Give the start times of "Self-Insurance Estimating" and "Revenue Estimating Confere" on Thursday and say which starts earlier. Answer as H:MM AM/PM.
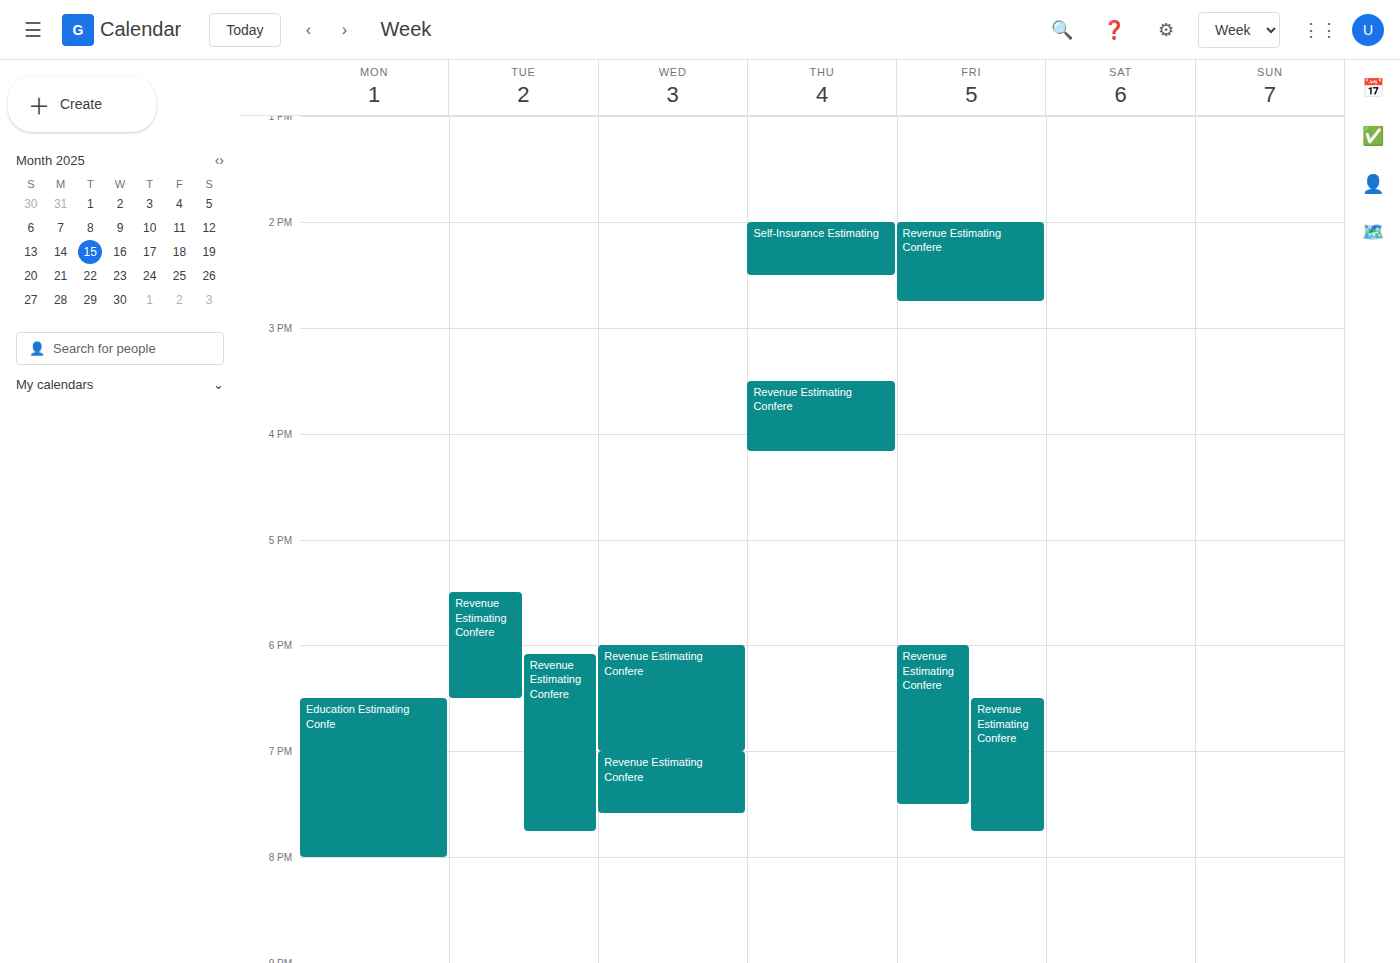
"Self-Insurance Estimating" 2:00 PM; "Revenue Estimating Confere" 3:30 PM.